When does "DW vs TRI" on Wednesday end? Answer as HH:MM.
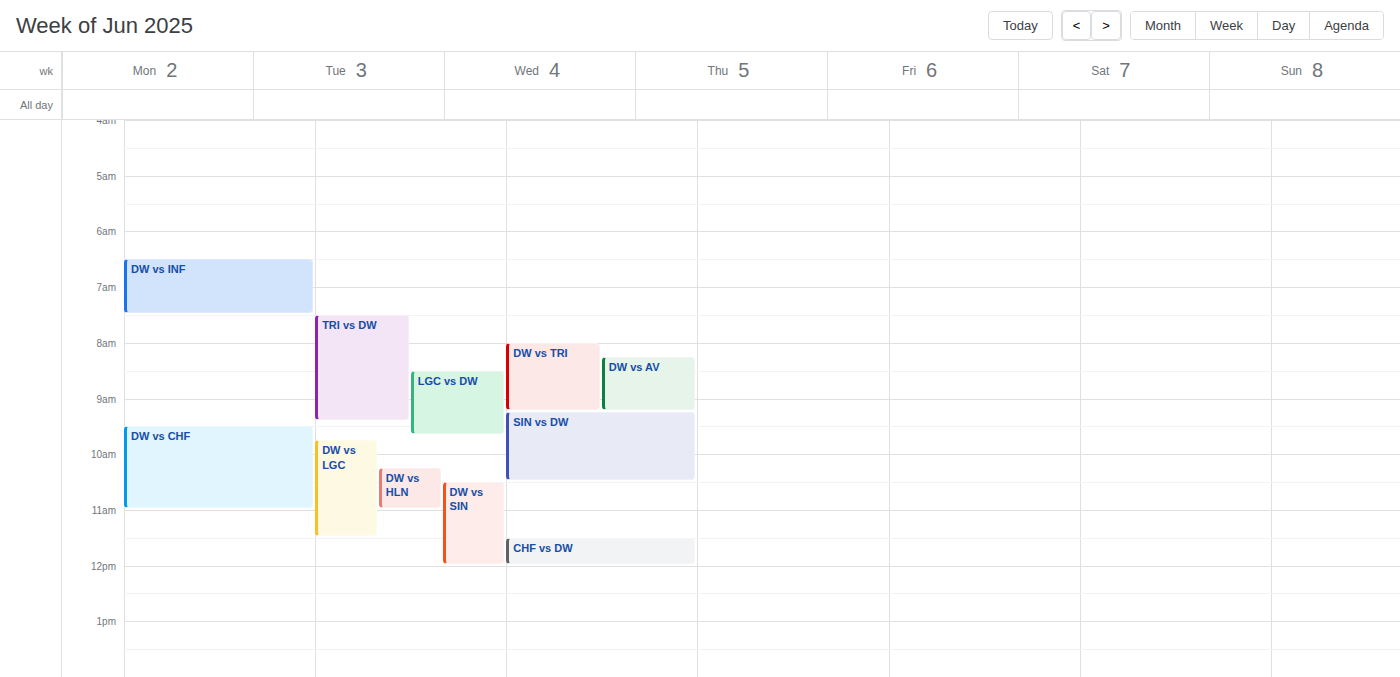
09:15